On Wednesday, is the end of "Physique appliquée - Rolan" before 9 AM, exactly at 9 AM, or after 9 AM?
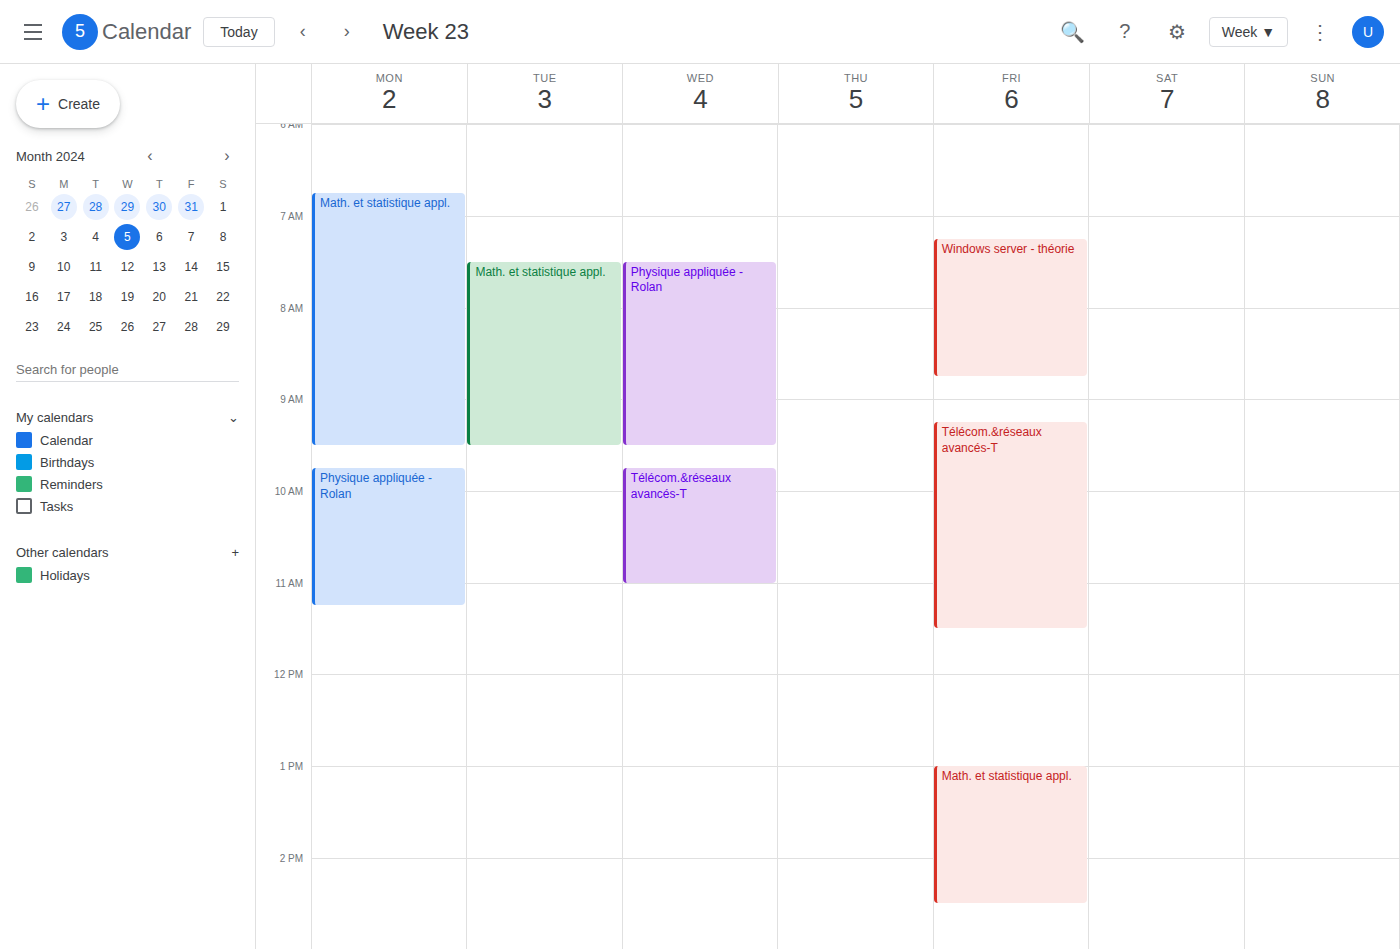
9:30 AM -- after 9 AM, 30 minutes below the 9 AM line.